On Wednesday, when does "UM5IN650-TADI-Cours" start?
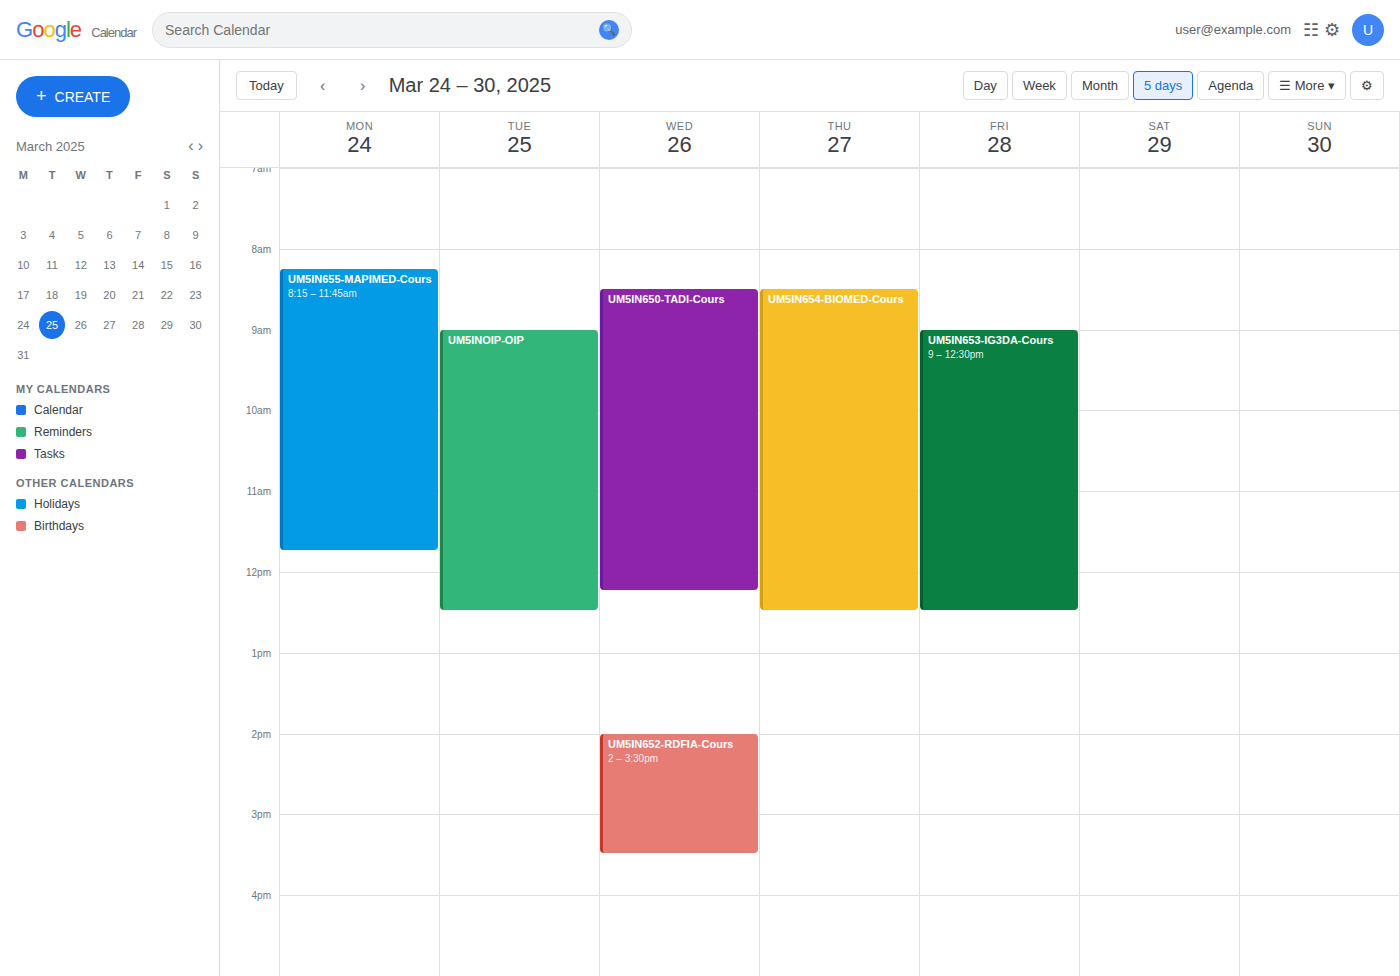
8:30 AM